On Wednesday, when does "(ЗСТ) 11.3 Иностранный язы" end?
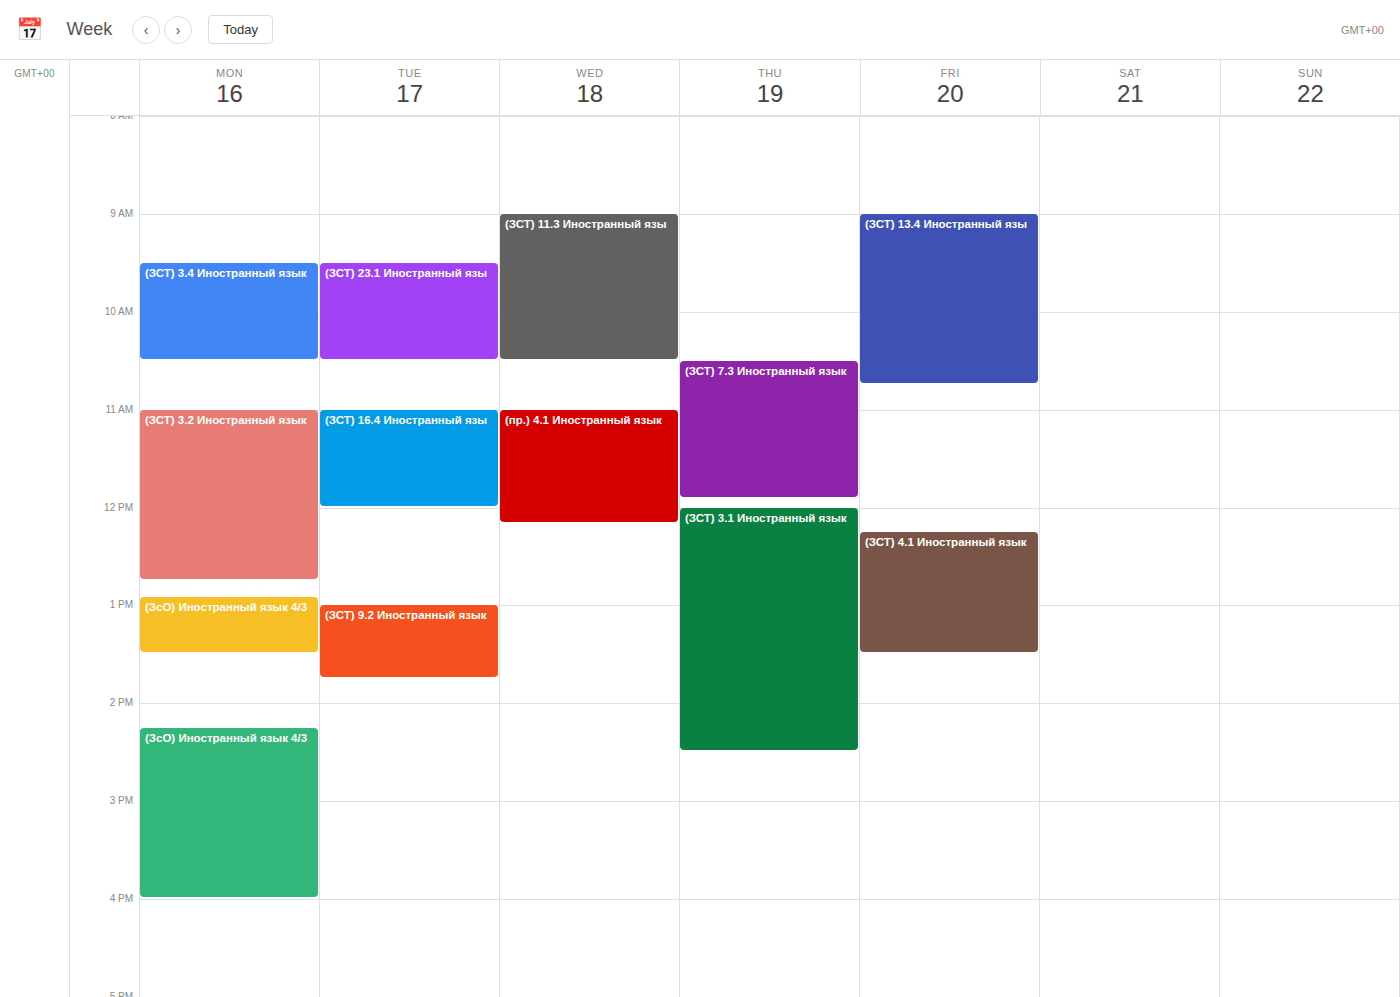
10:30 AM